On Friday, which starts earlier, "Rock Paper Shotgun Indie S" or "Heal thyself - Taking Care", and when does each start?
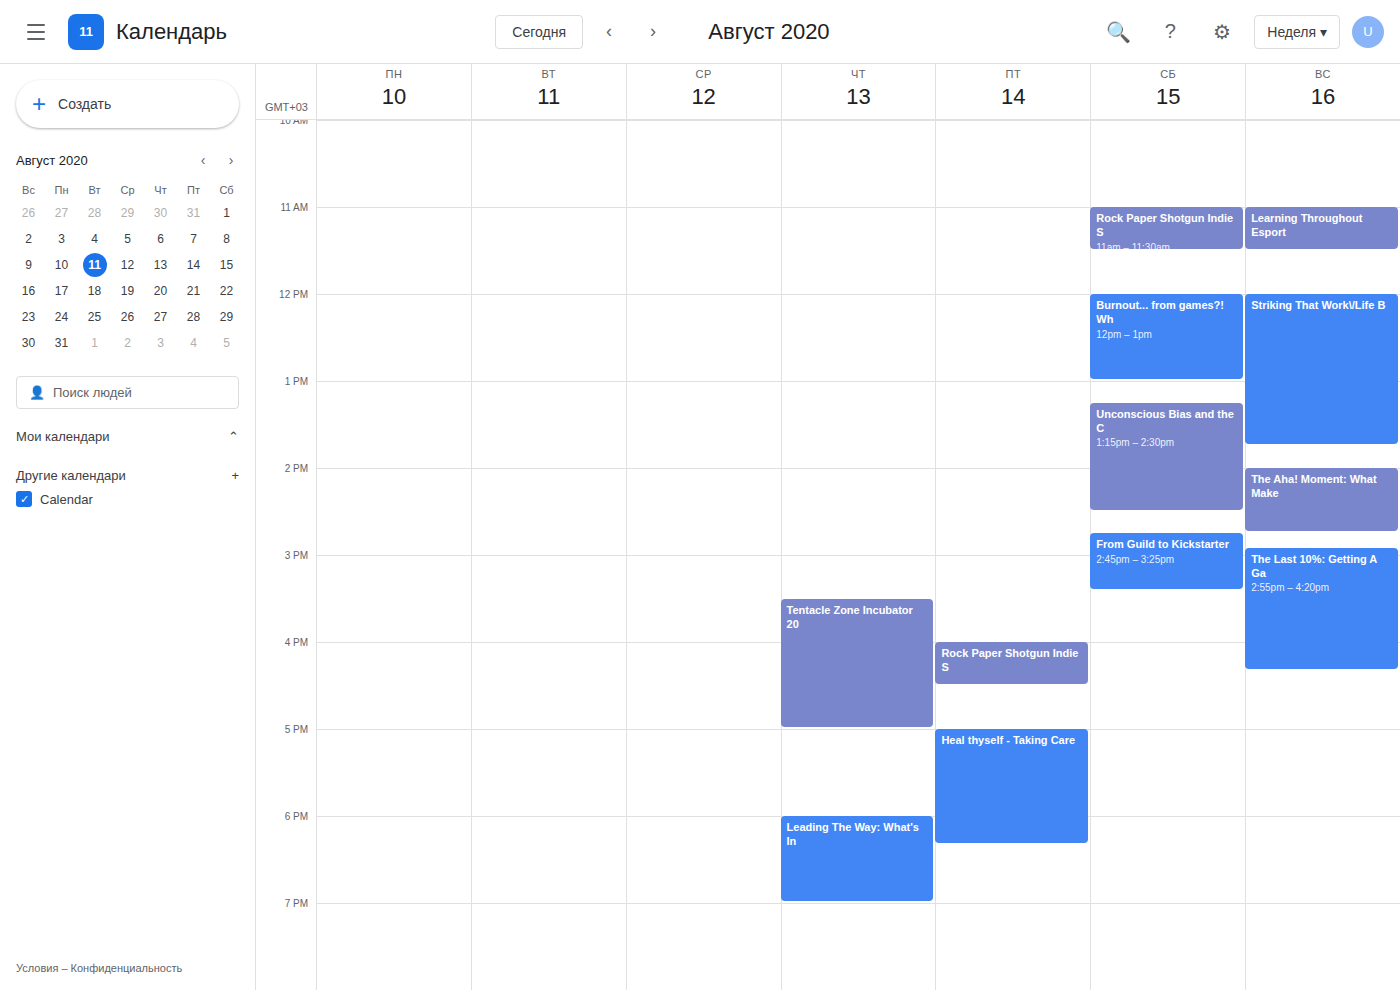
"Rock Paper Shotgun Indie S" 16:00; "Heal thyself - Taking Care" 17:00.